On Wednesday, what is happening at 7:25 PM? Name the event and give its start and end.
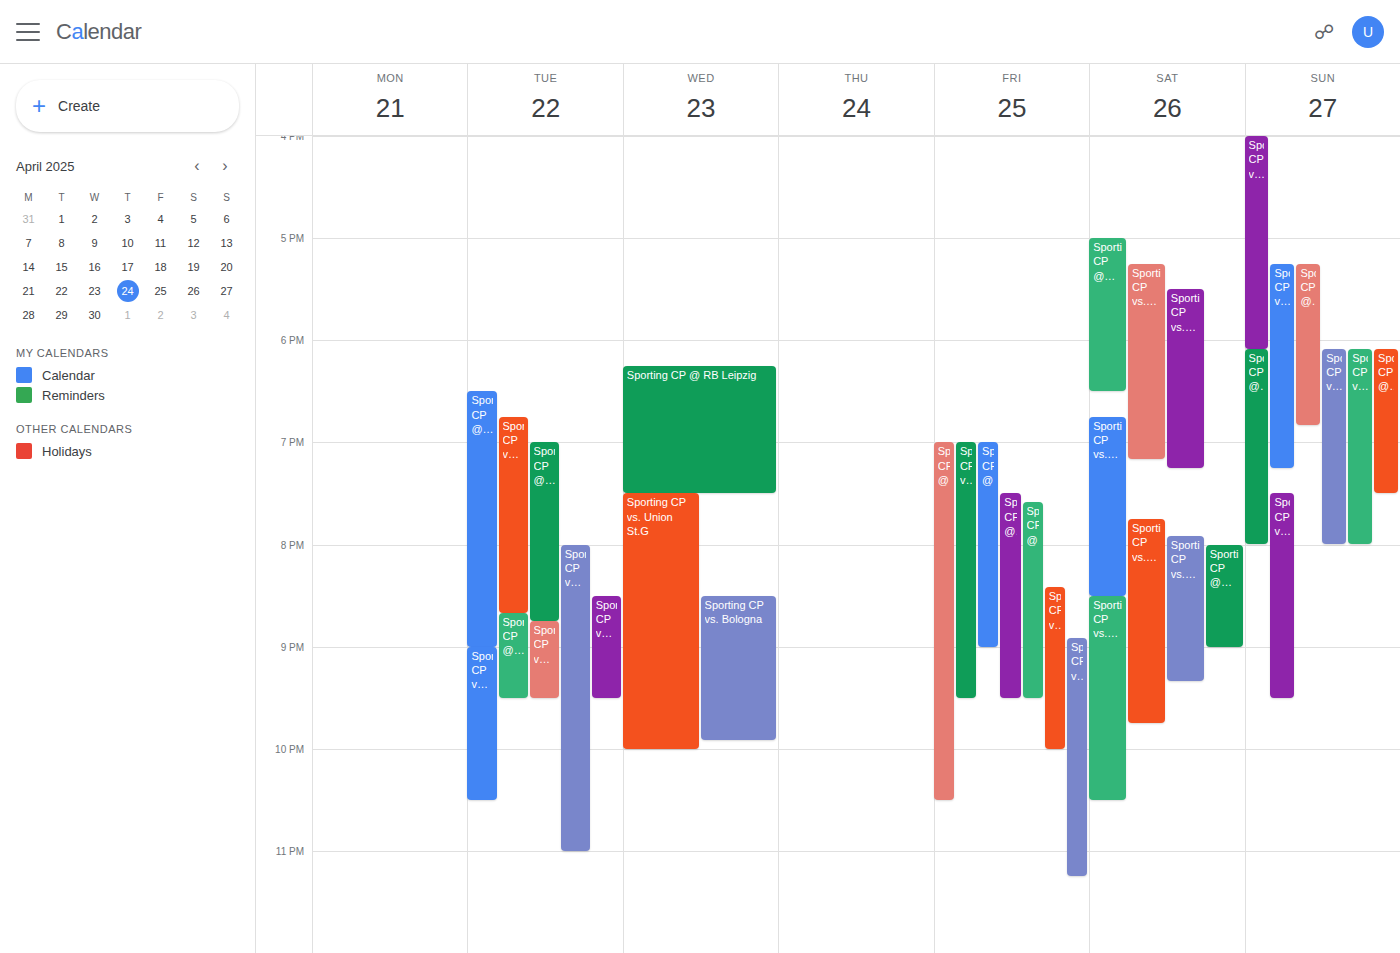
"Sporting CP @ RB Leipzig", 6:15 PM to 7:30 PM